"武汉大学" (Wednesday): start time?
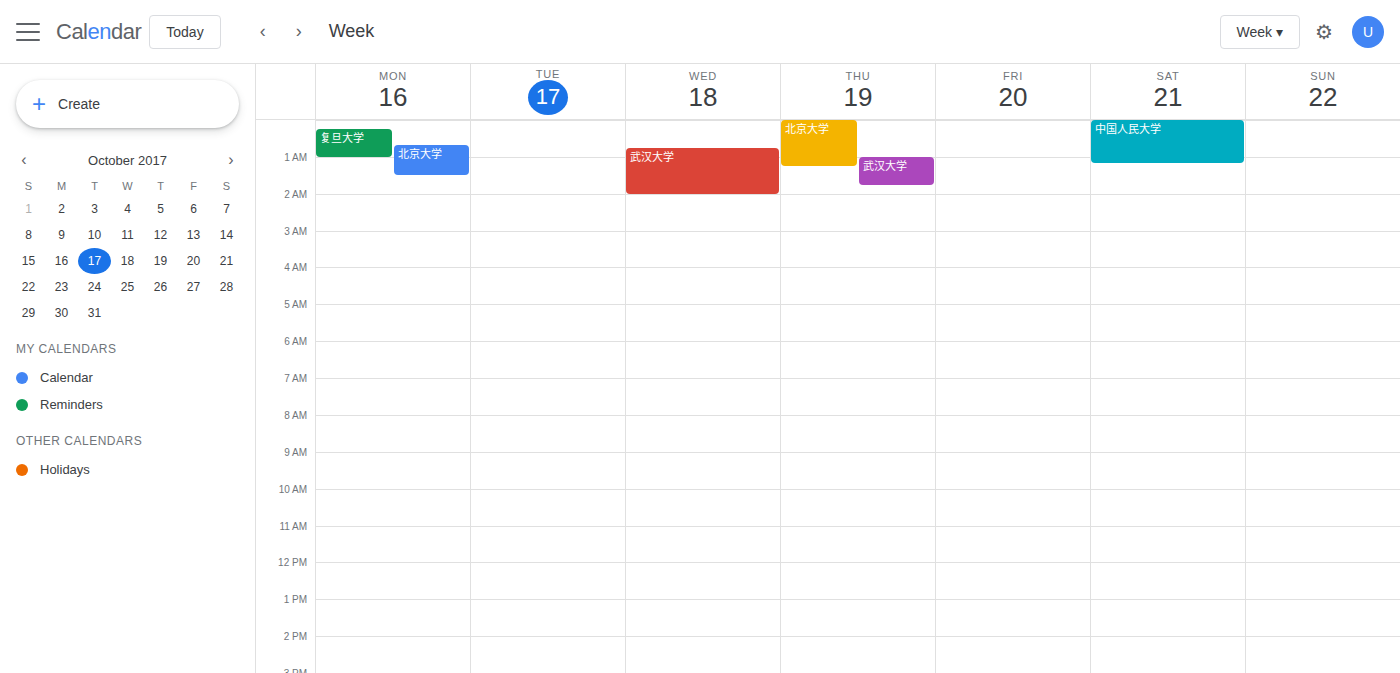
12:45 AM